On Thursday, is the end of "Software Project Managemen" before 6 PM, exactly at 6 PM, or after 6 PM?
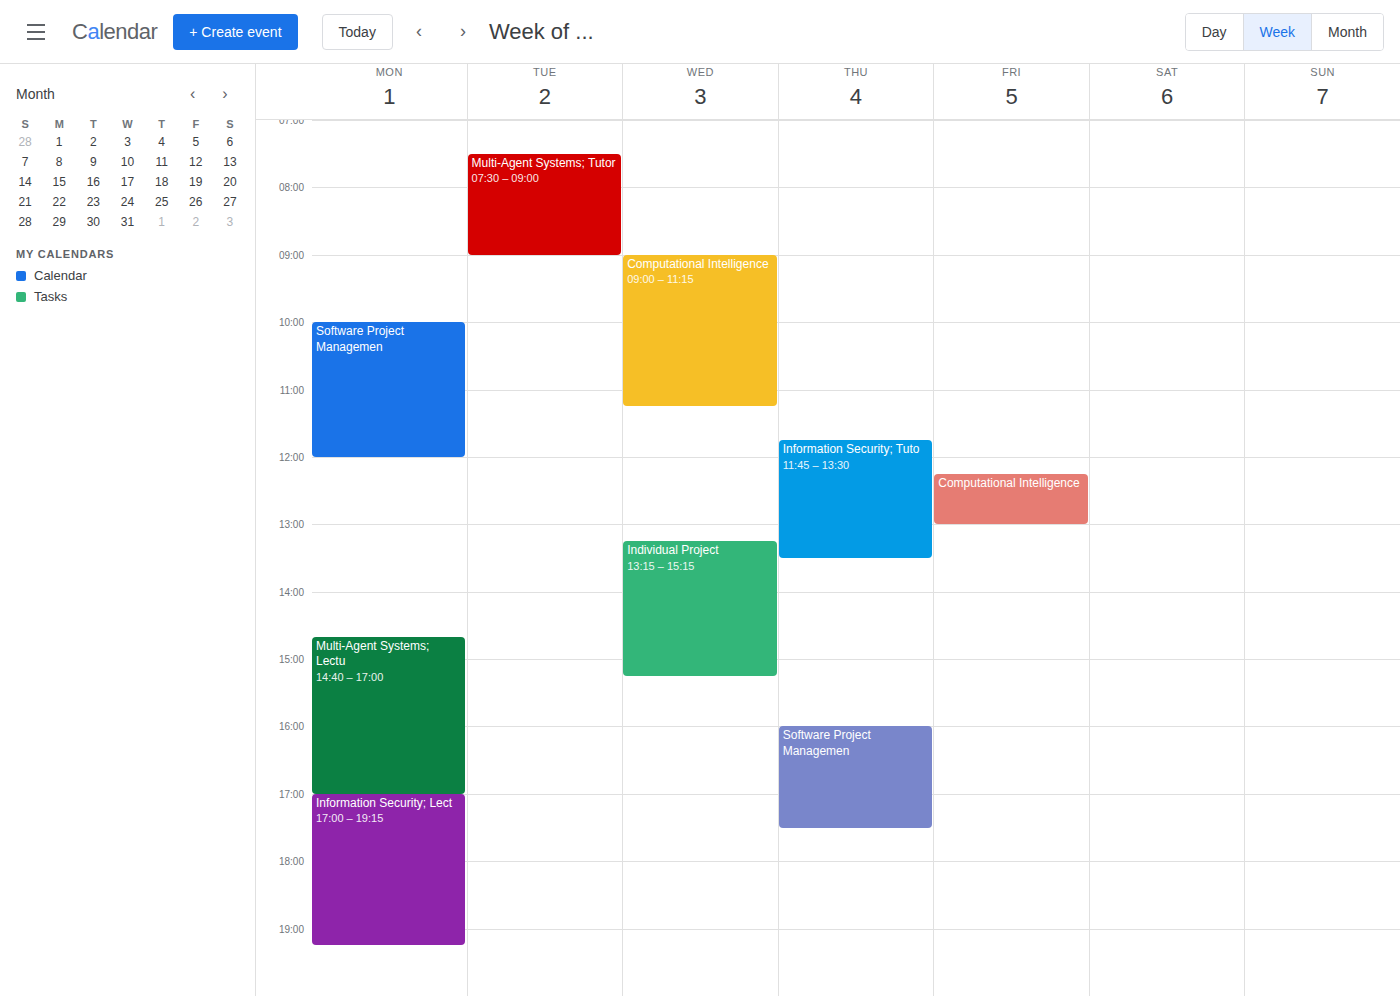
5:30 PM -- before 6 PM, 30 minutes above the 6 PM line.